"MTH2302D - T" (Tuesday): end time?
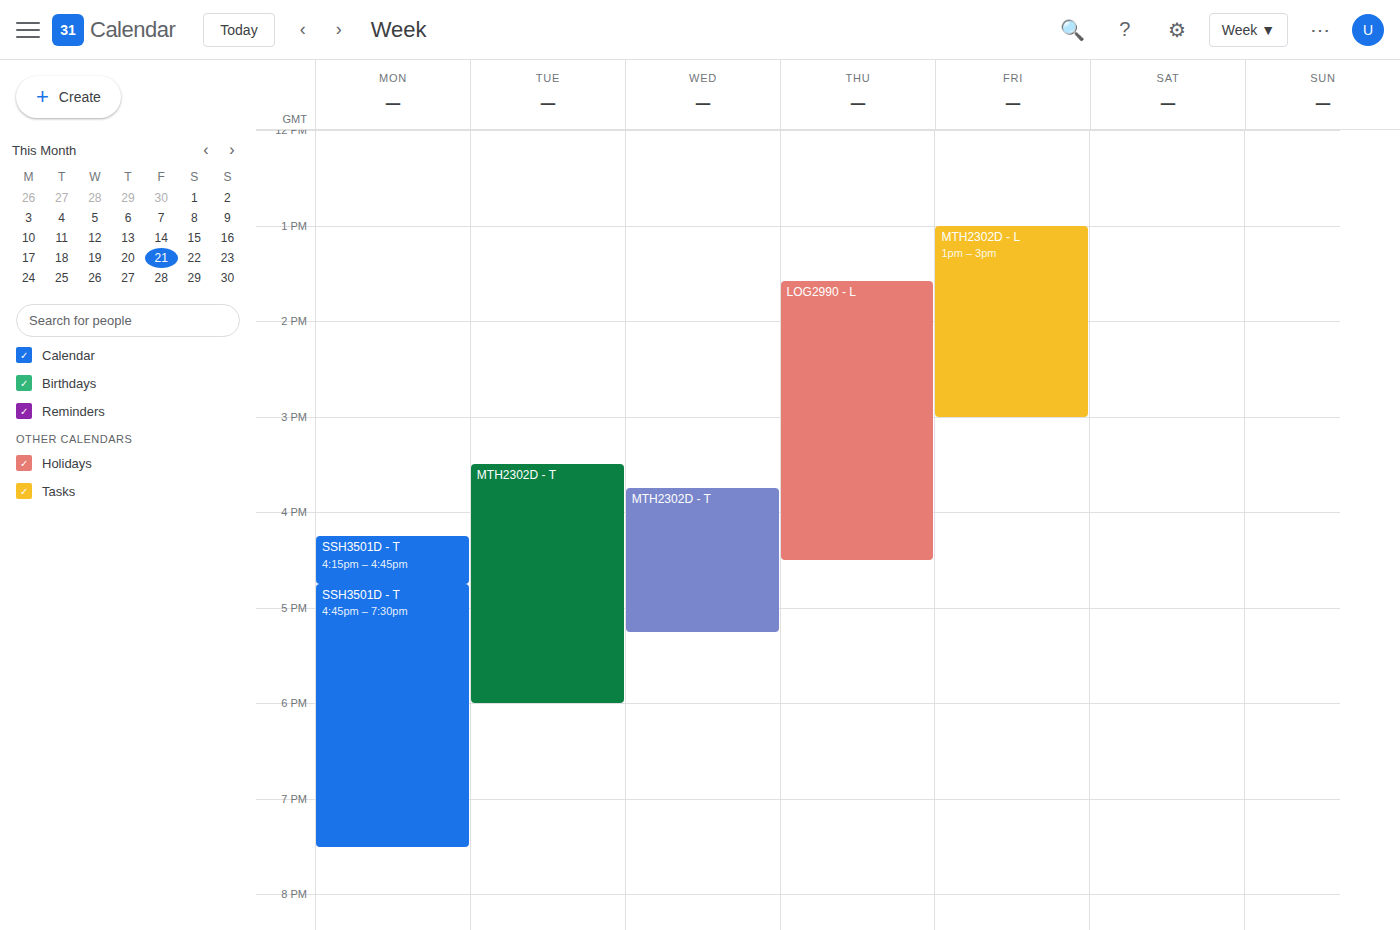
6:00 PM